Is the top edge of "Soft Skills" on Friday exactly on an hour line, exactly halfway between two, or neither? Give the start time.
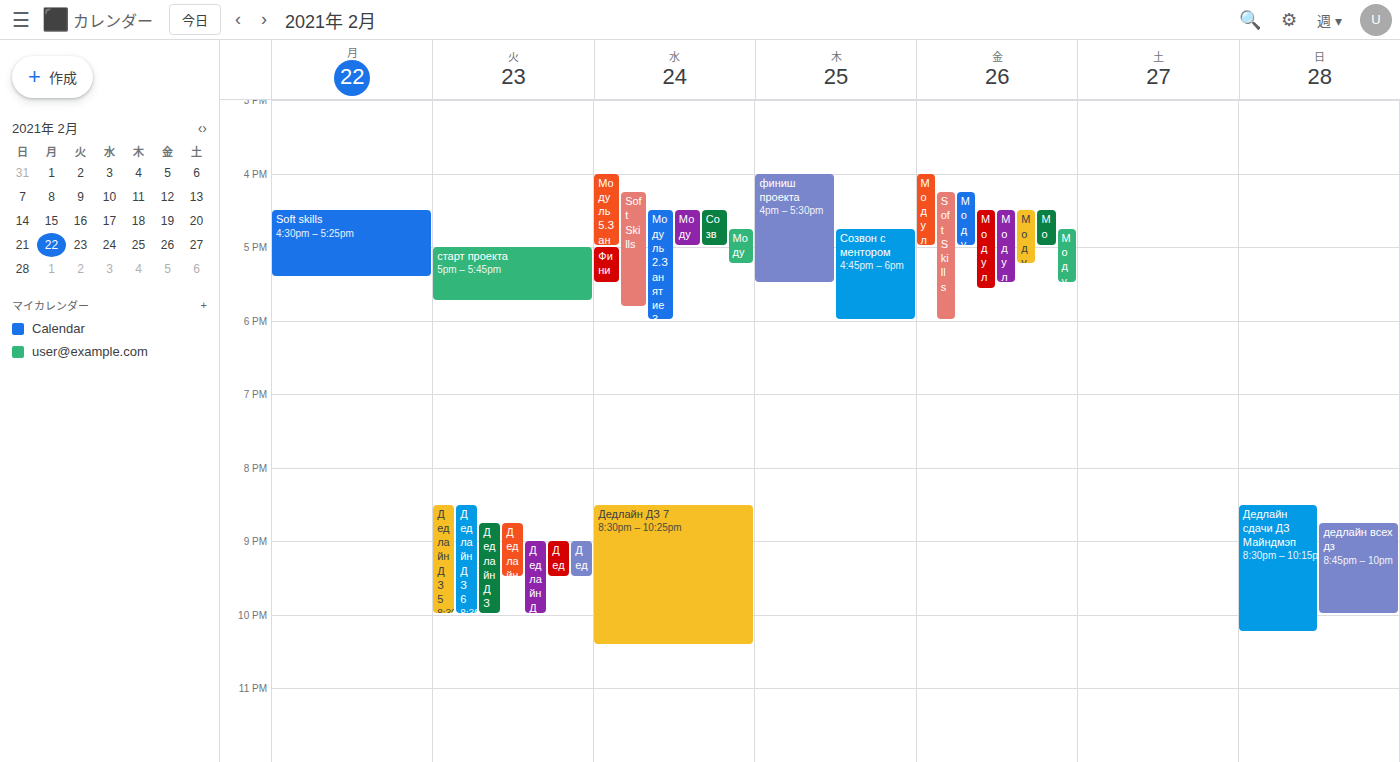
4:15 PM -- neither: a quarter of the way from the 4 PM line to the 5 PM line.